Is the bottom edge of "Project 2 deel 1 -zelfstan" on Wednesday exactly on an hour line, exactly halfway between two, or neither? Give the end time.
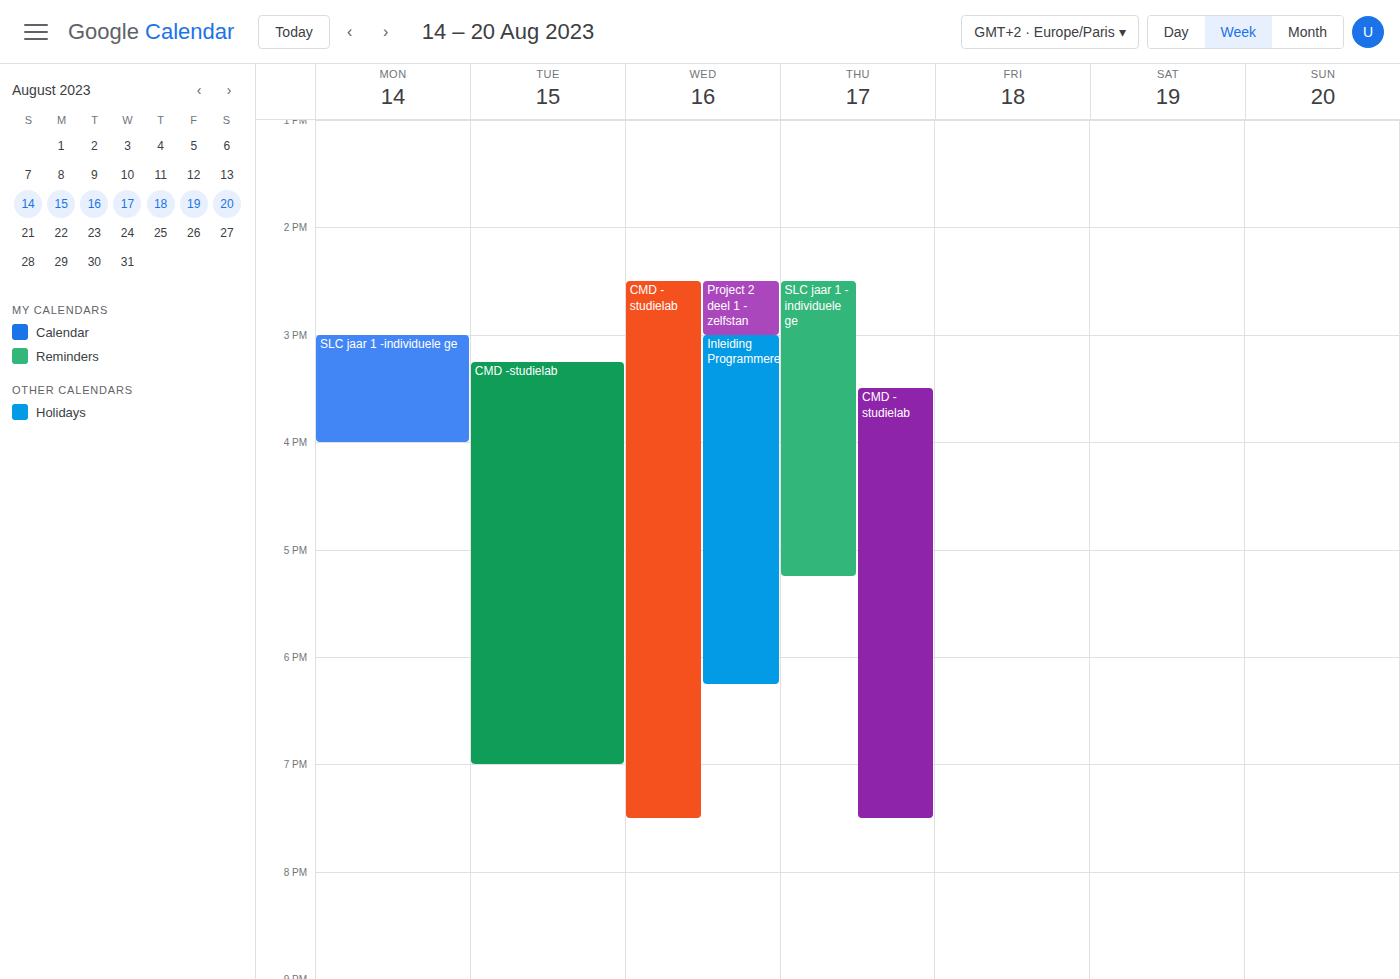
3:00 PM -- exactly on the 3 PM line.